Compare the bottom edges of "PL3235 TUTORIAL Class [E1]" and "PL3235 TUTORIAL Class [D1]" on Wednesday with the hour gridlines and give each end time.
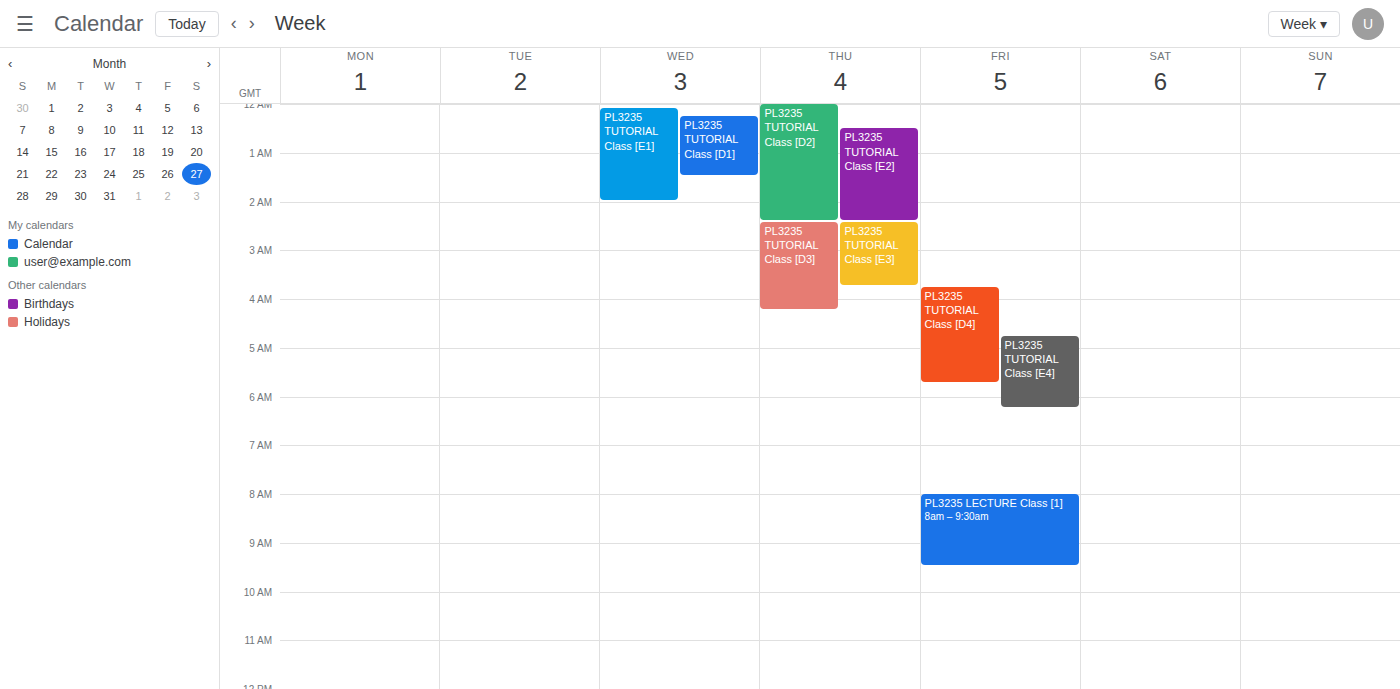
"PL3235 TUTORIAL Class [E1]": 2:00 AM, exactly on the 2 AM line. "PL3235 TUTORIAL Class [D1]": 1:30 AM, halfway between the 1 AM and 2 AM lines.